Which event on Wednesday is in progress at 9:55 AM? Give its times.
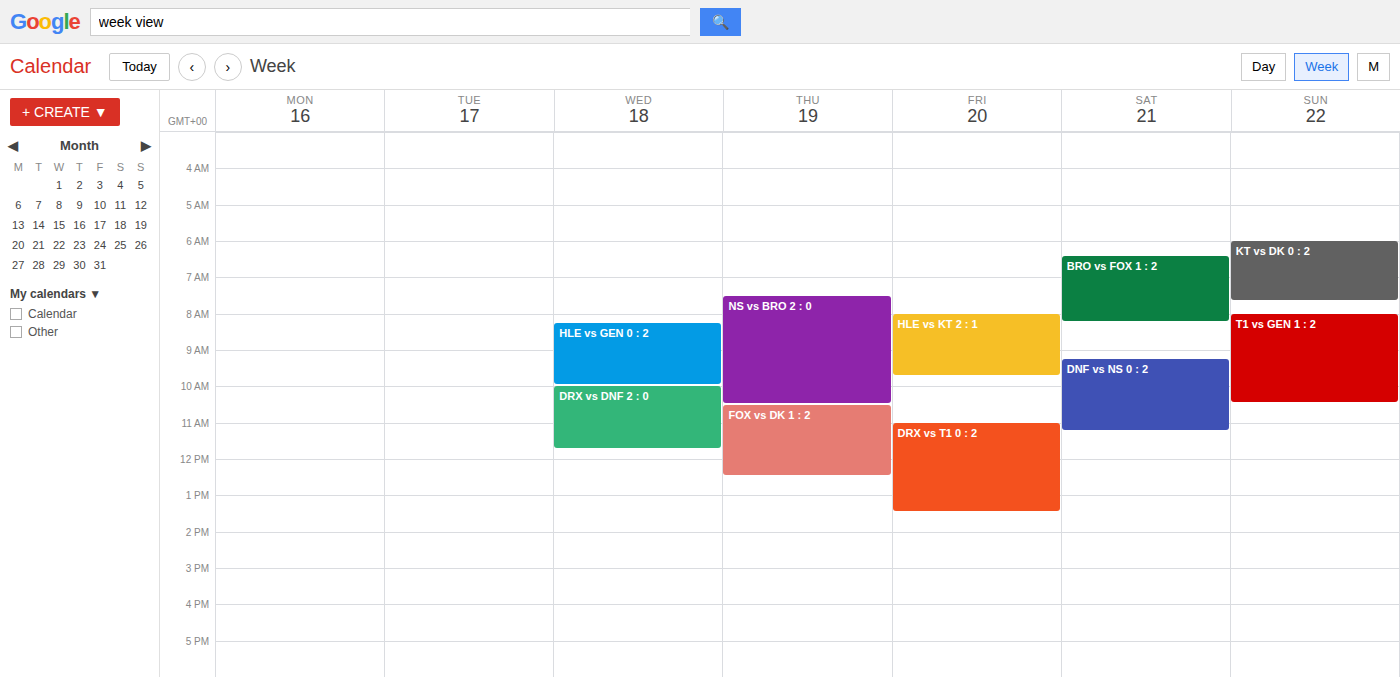
"HLE vs GEN 0 : 2", 8:15 AM to 10:00 AM